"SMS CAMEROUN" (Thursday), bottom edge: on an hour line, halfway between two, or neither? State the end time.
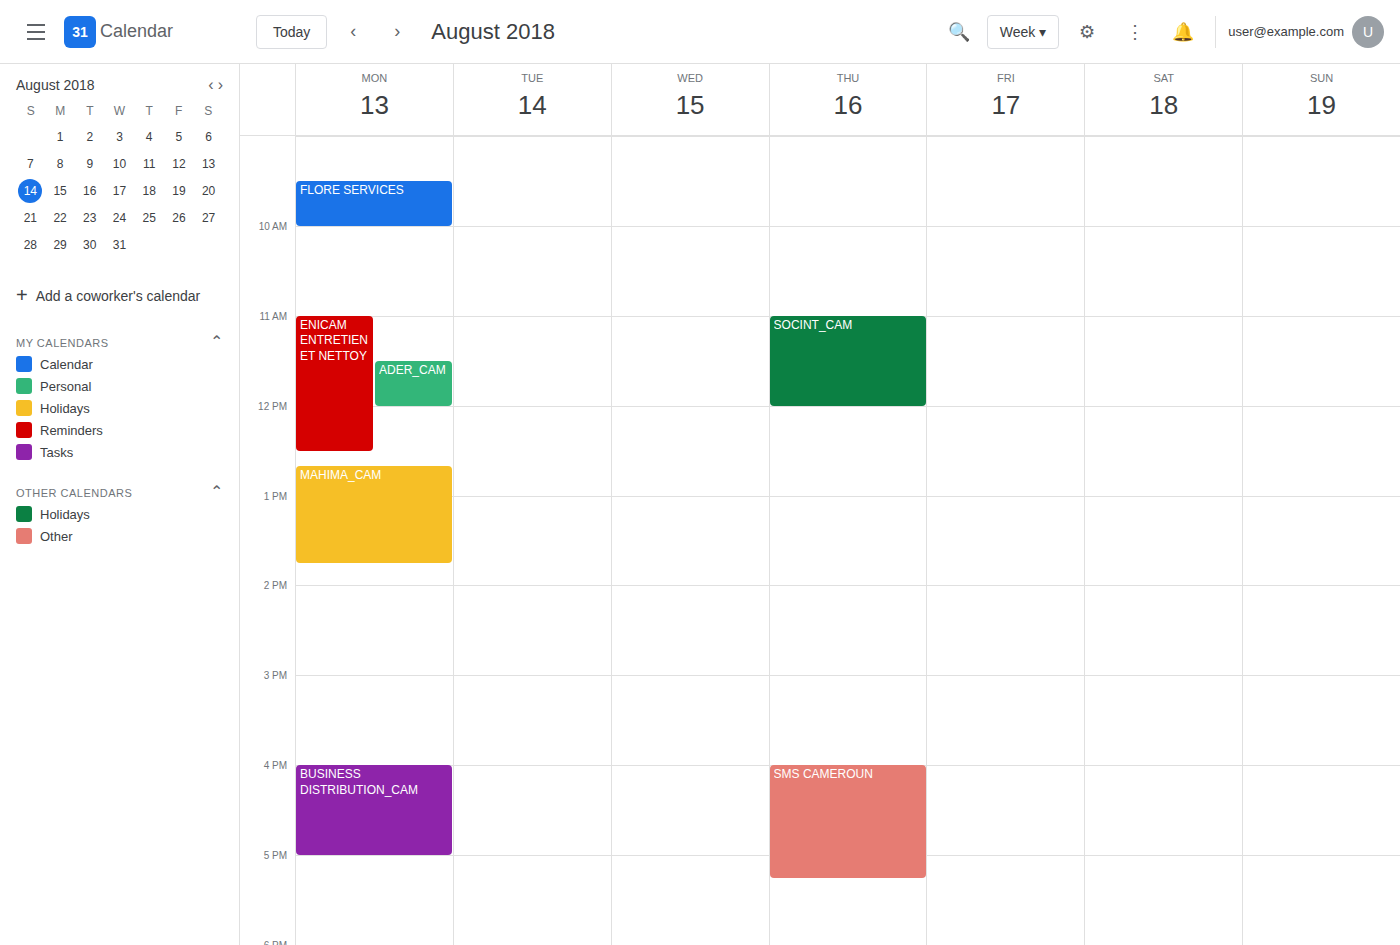
5:15 PM -- neither: a quarter of the way from the 5 PM line to the 6 PM line.